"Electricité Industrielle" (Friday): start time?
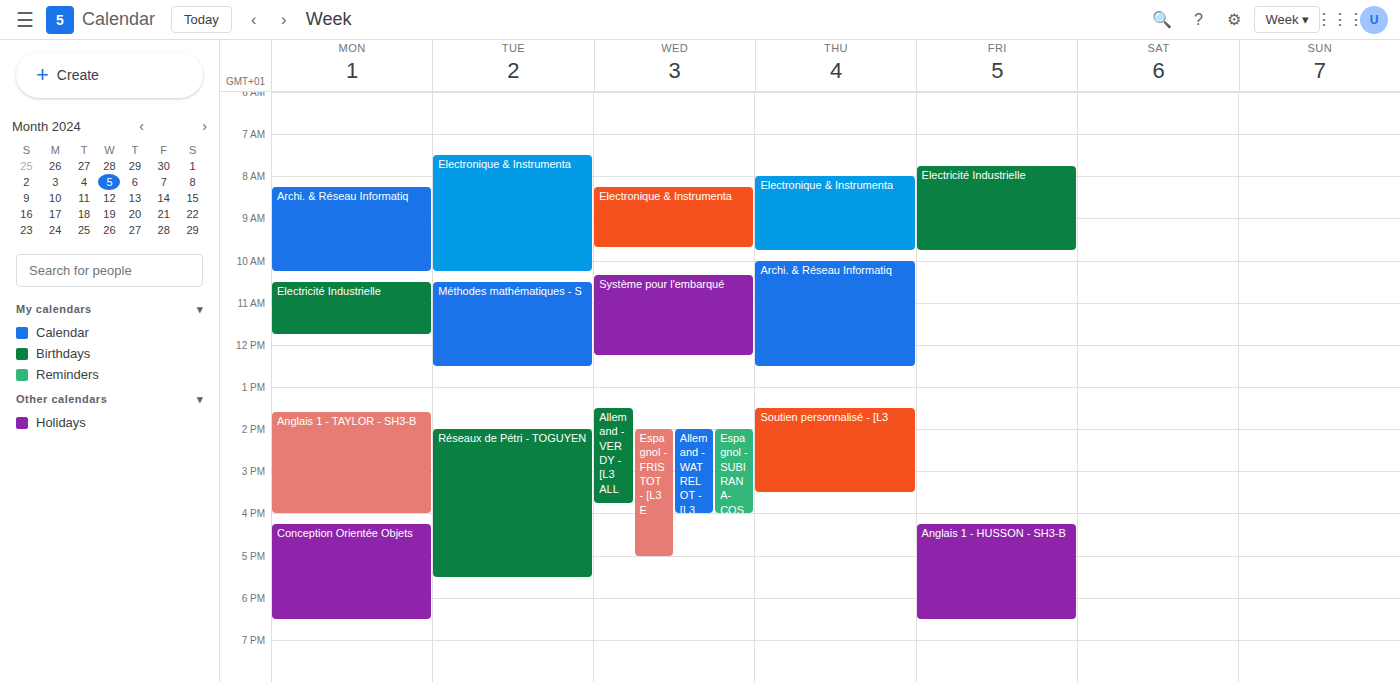
7:45 AM